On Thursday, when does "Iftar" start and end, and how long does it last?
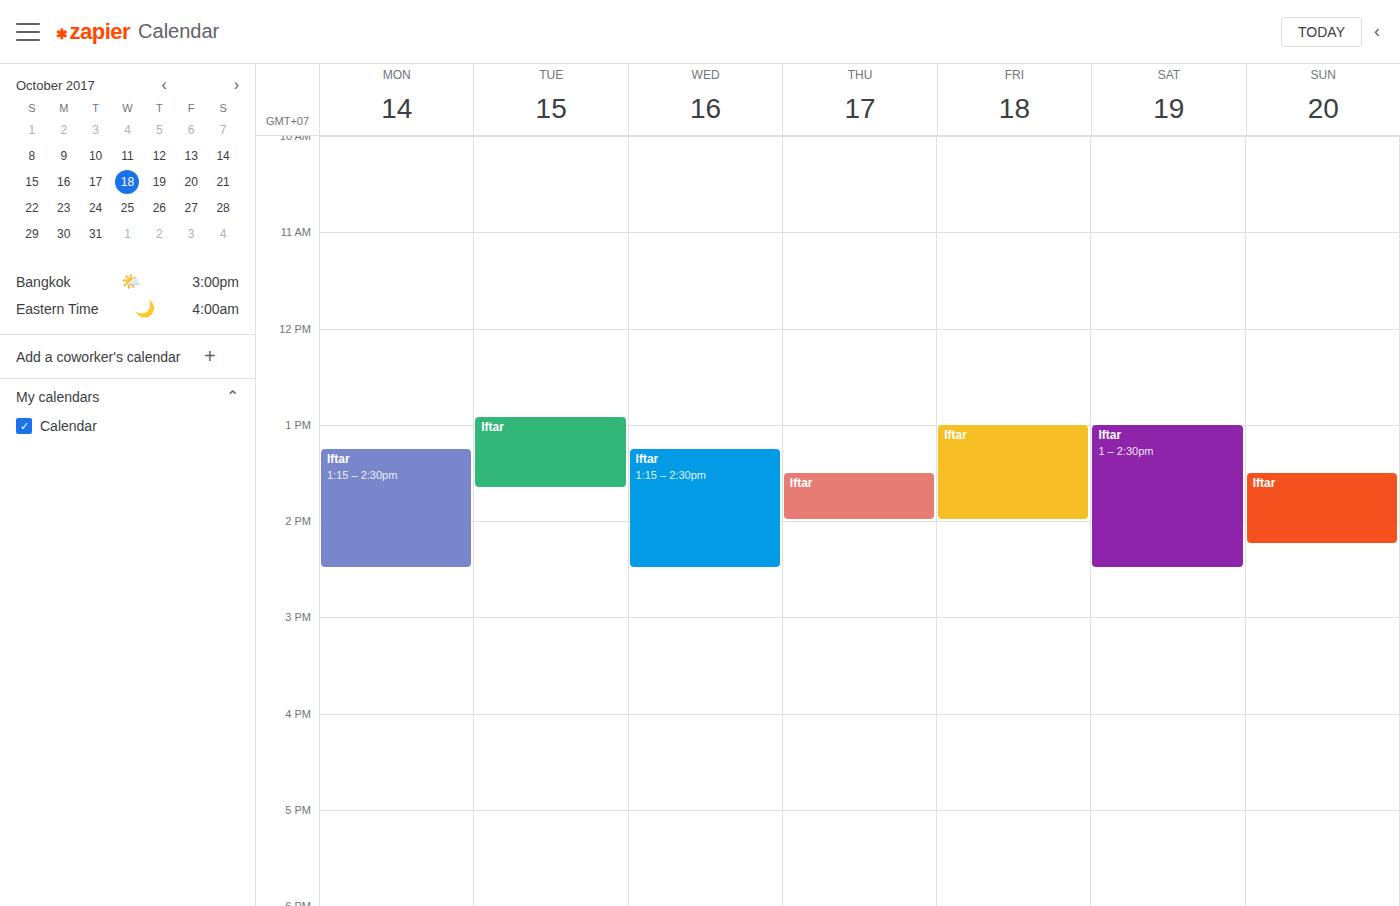
13:30 to 14:00, 30 minutes